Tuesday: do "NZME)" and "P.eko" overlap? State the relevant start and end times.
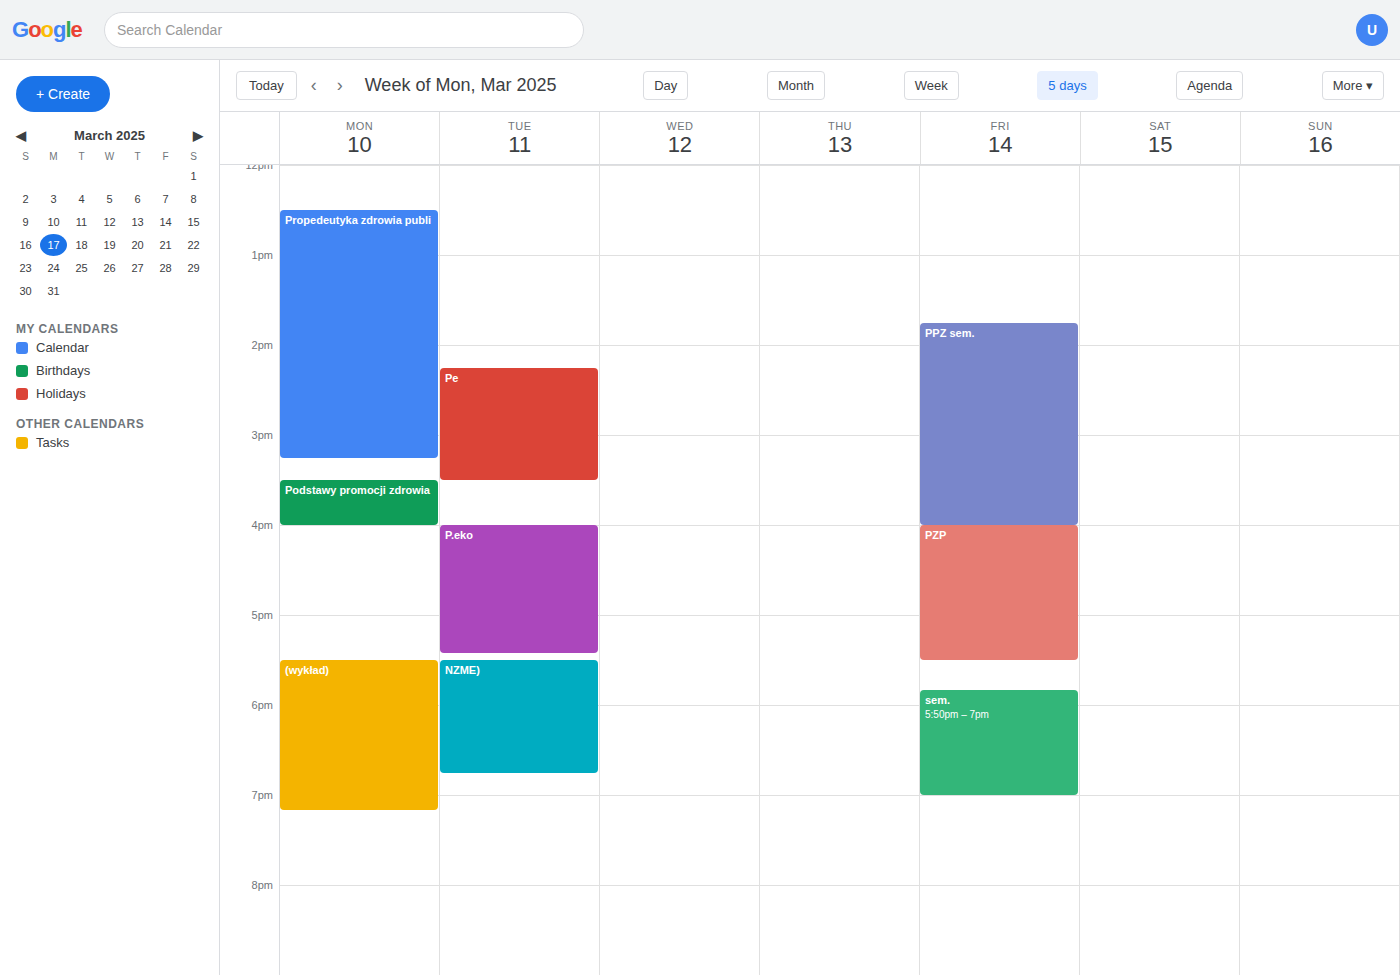
"P.eko" ends at 5:25 PM and "NZME)" starts at 5:30 PM -- no overlap.